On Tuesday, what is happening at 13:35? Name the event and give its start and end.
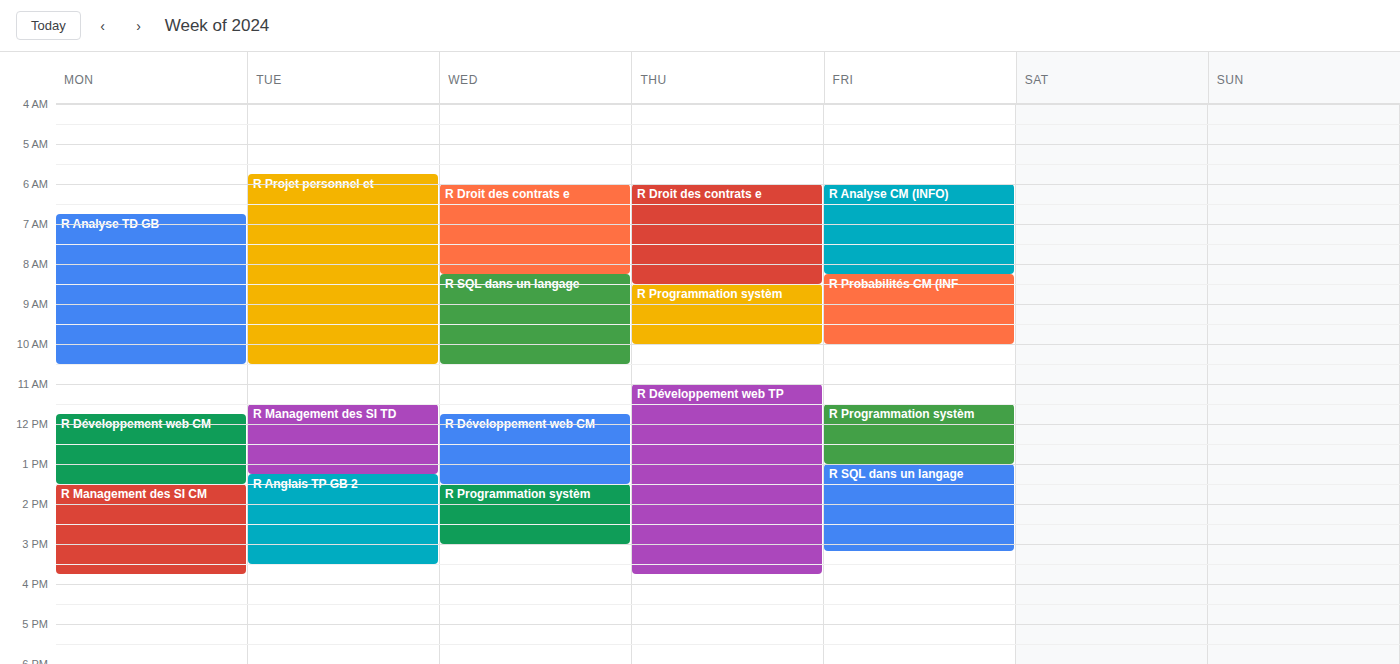
"R Anglais TP GB 2", 13:15 to 15:30